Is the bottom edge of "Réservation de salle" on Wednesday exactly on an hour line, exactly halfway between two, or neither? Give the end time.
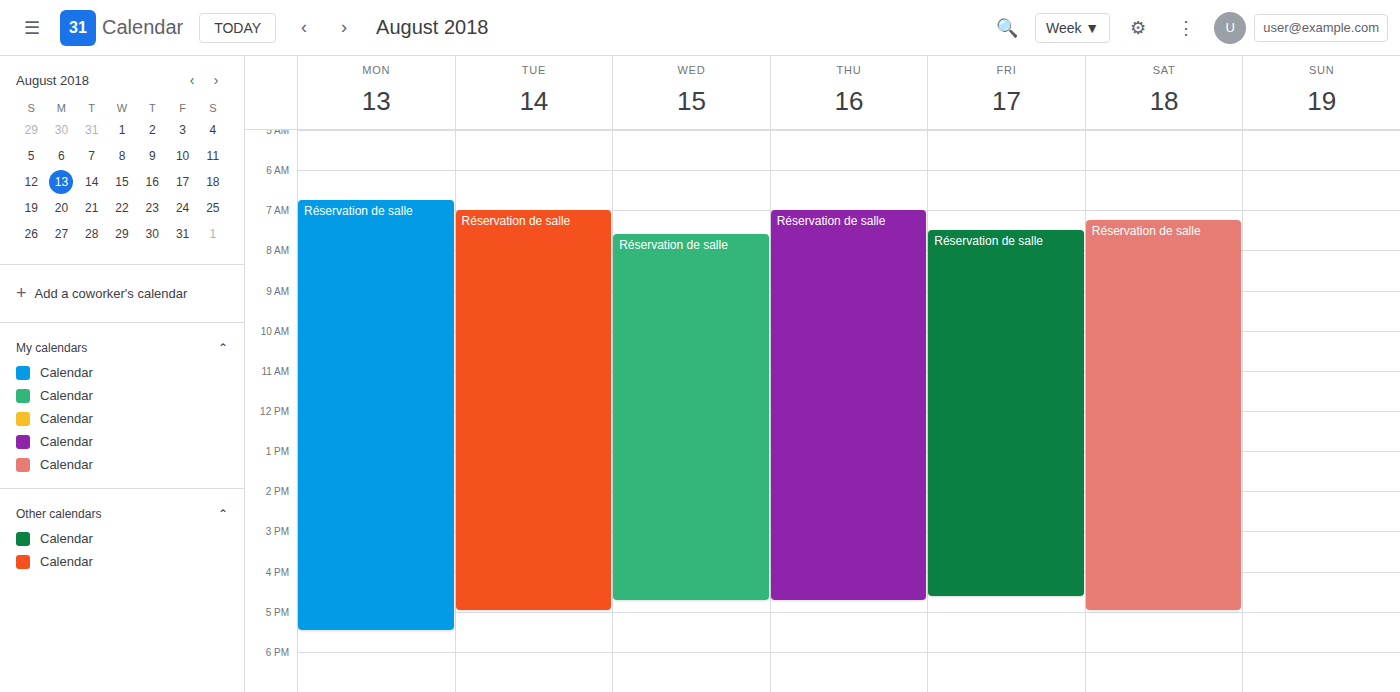
4:45 PM -- neither: three quarters of the way from the 4 PM line to the 5 PM line.